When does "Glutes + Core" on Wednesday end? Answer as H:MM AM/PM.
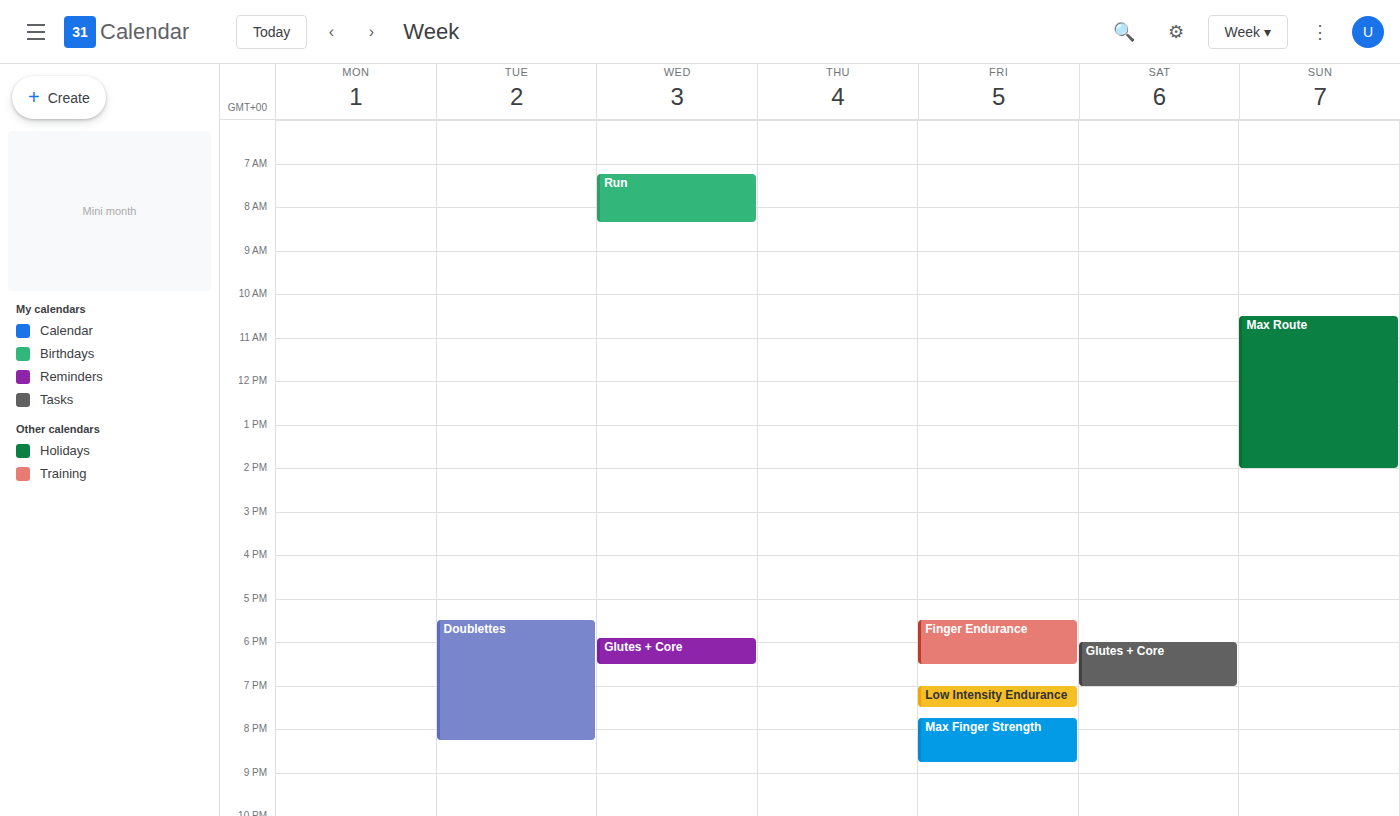
6:30 PM